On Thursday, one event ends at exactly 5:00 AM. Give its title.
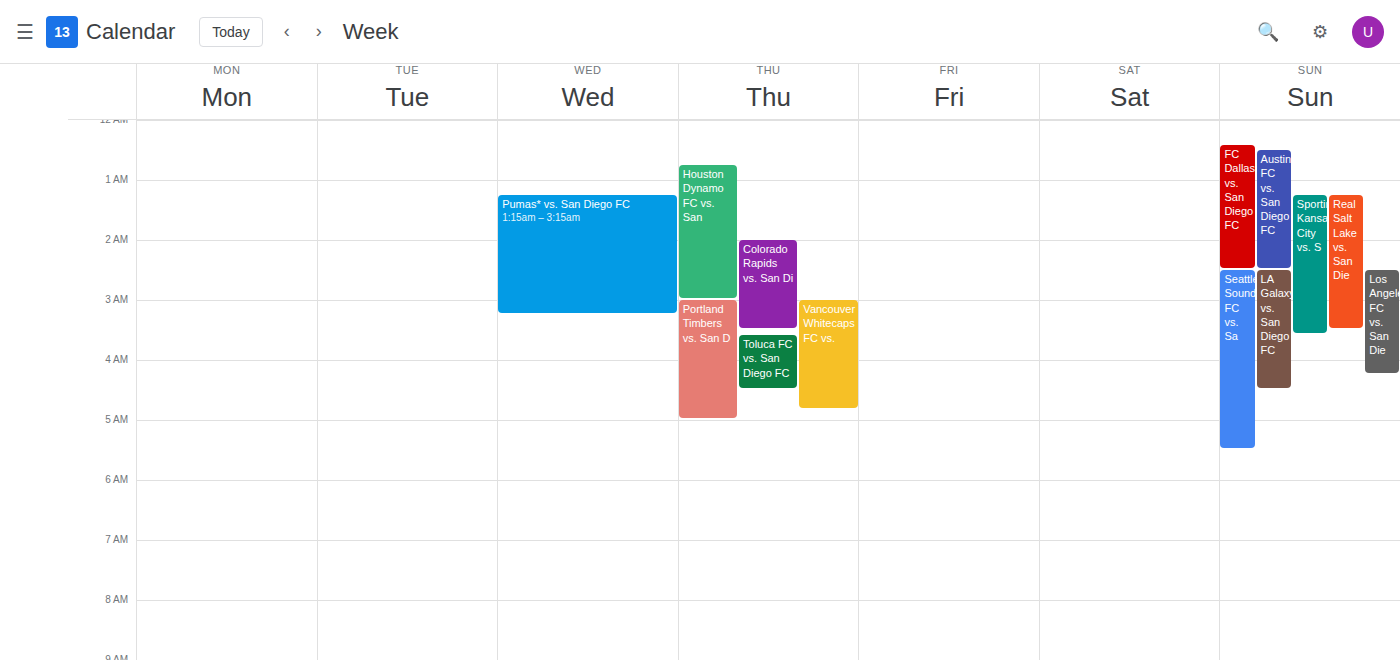
"Portland Timbers vs. San D"